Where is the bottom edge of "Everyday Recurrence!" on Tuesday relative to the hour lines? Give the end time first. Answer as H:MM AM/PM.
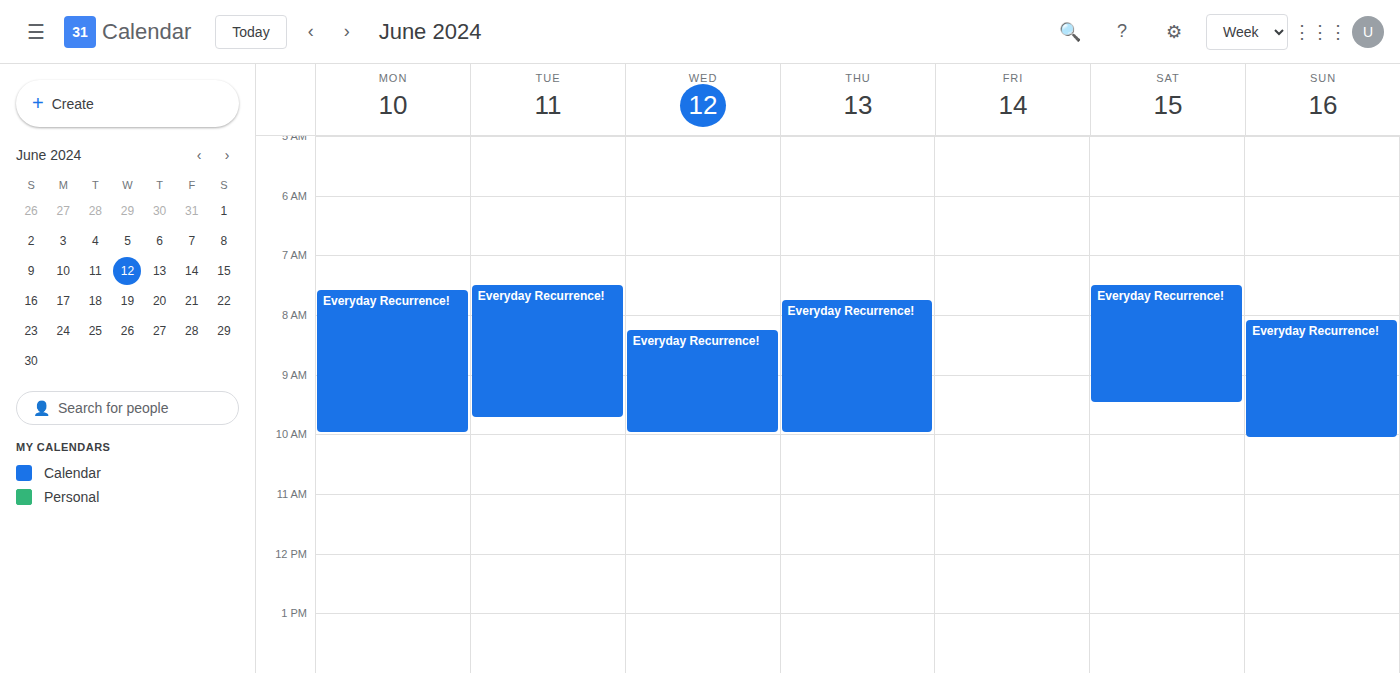
9:45 AM -- neither: three quarters of the way from the 9 AM line to the 10 AM line.